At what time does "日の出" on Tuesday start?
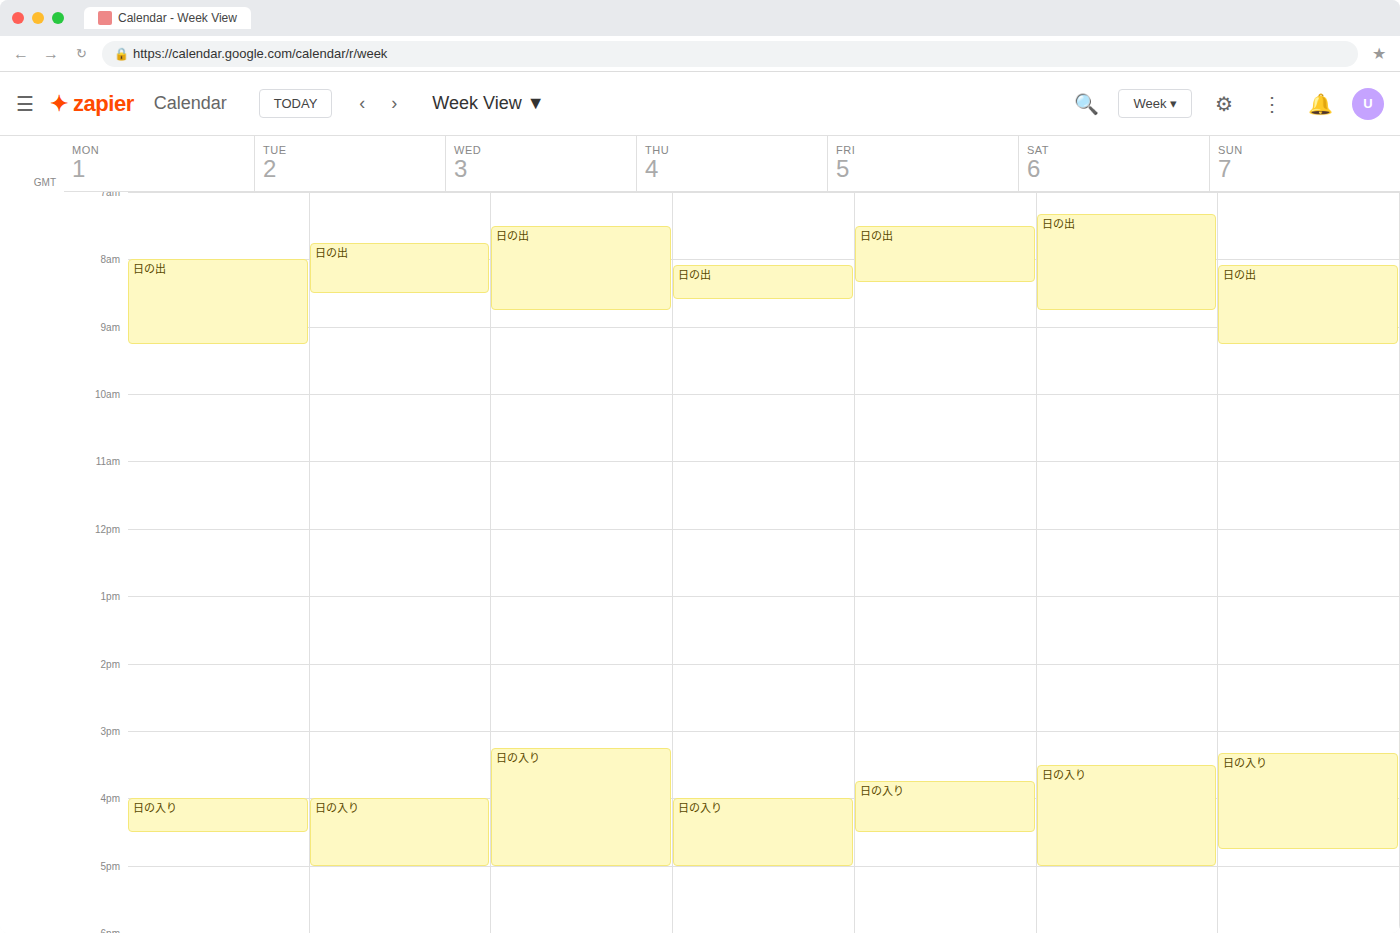
7:45 AM